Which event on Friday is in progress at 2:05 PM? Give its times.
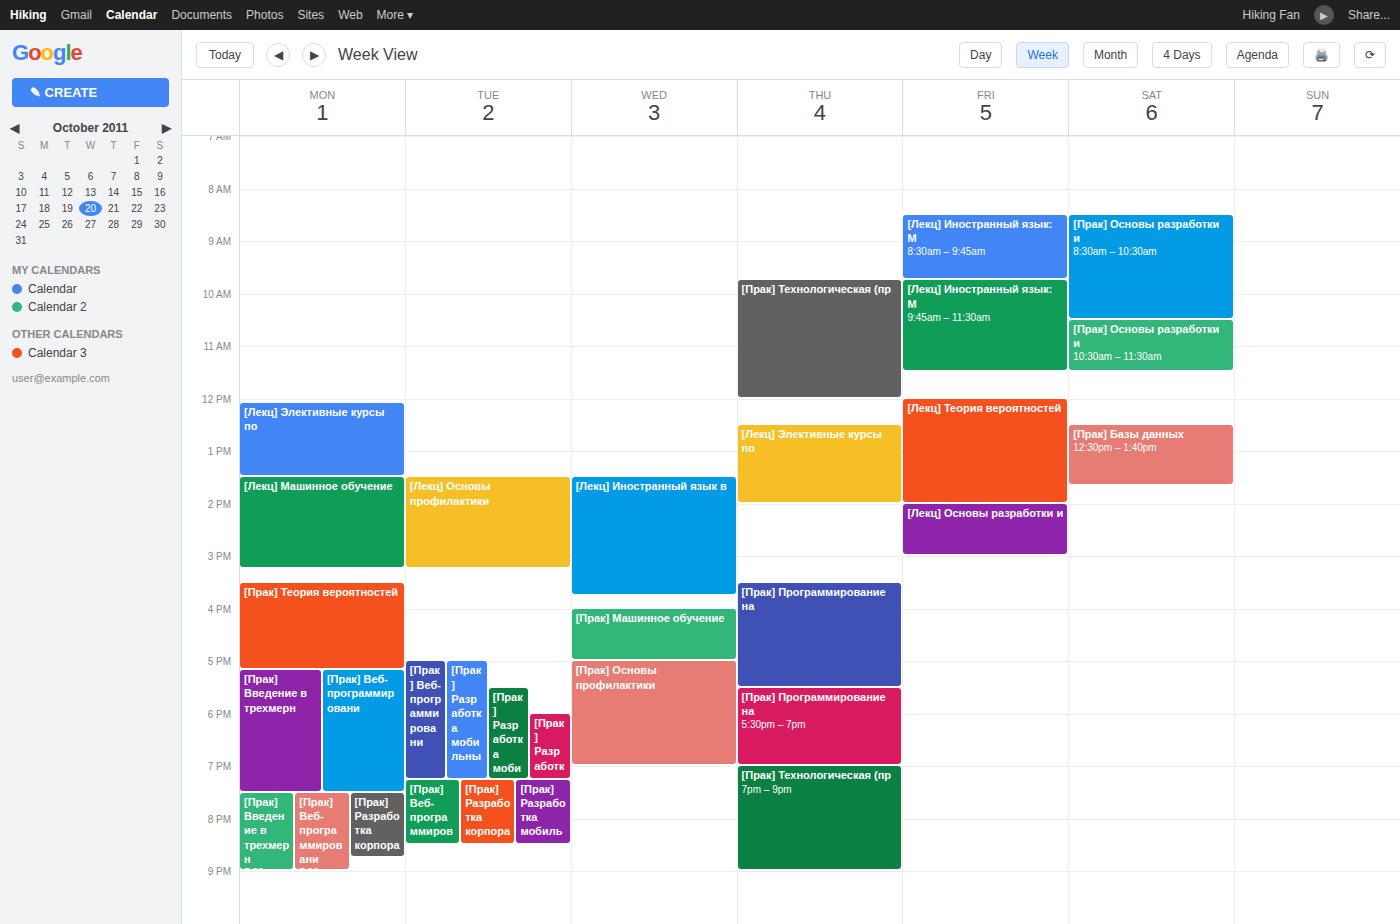
"[Лекц] Основы разработки и", 2:00 PM to 3:00 PM